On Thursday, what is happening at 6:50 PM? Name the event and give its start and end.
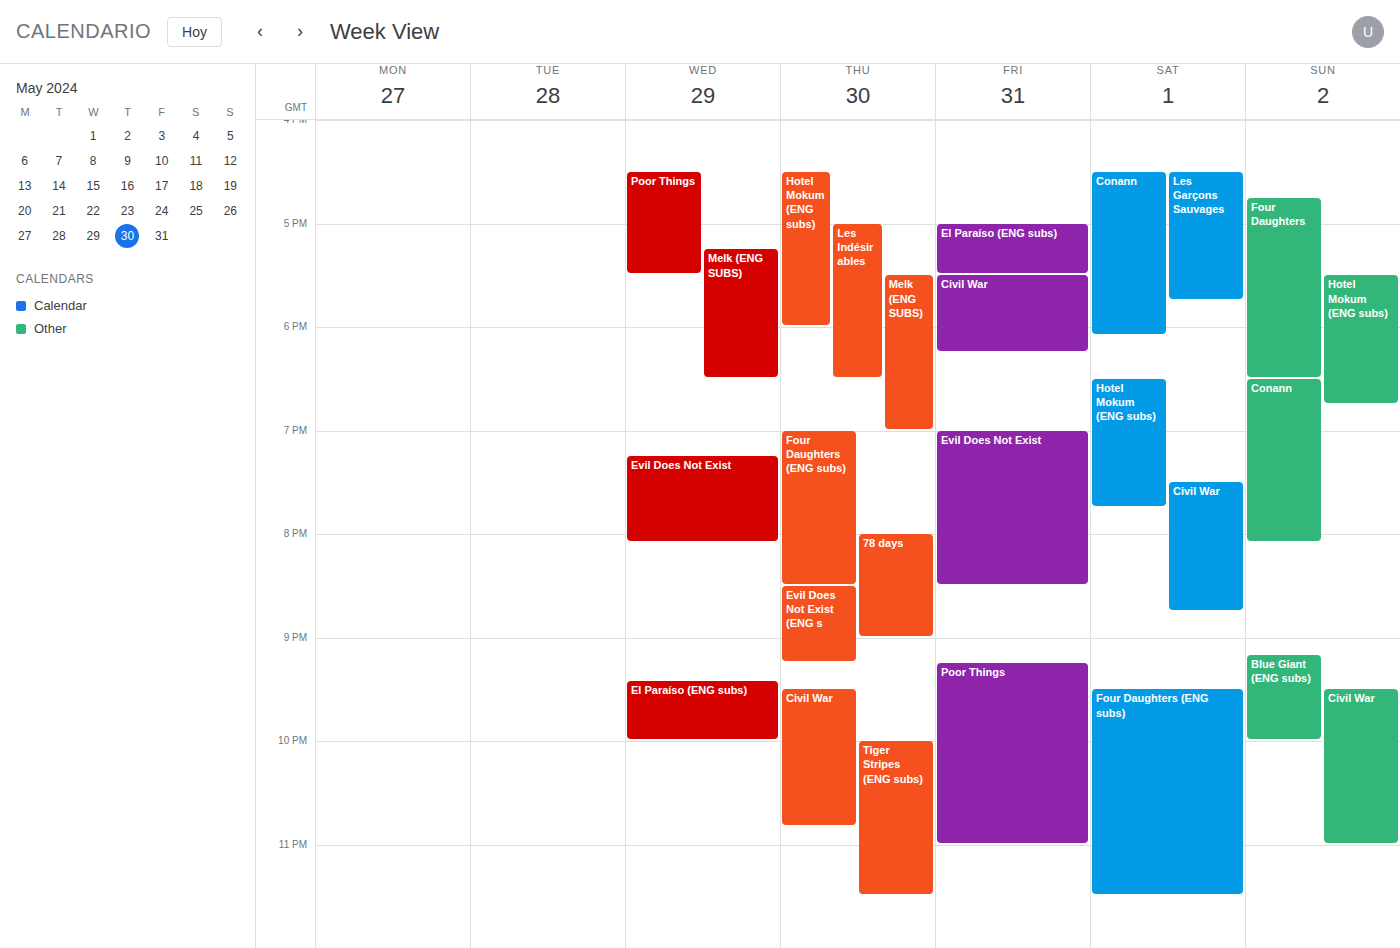
"Melk (ENG SUBS)", 5:30 PM to 7:00 PM